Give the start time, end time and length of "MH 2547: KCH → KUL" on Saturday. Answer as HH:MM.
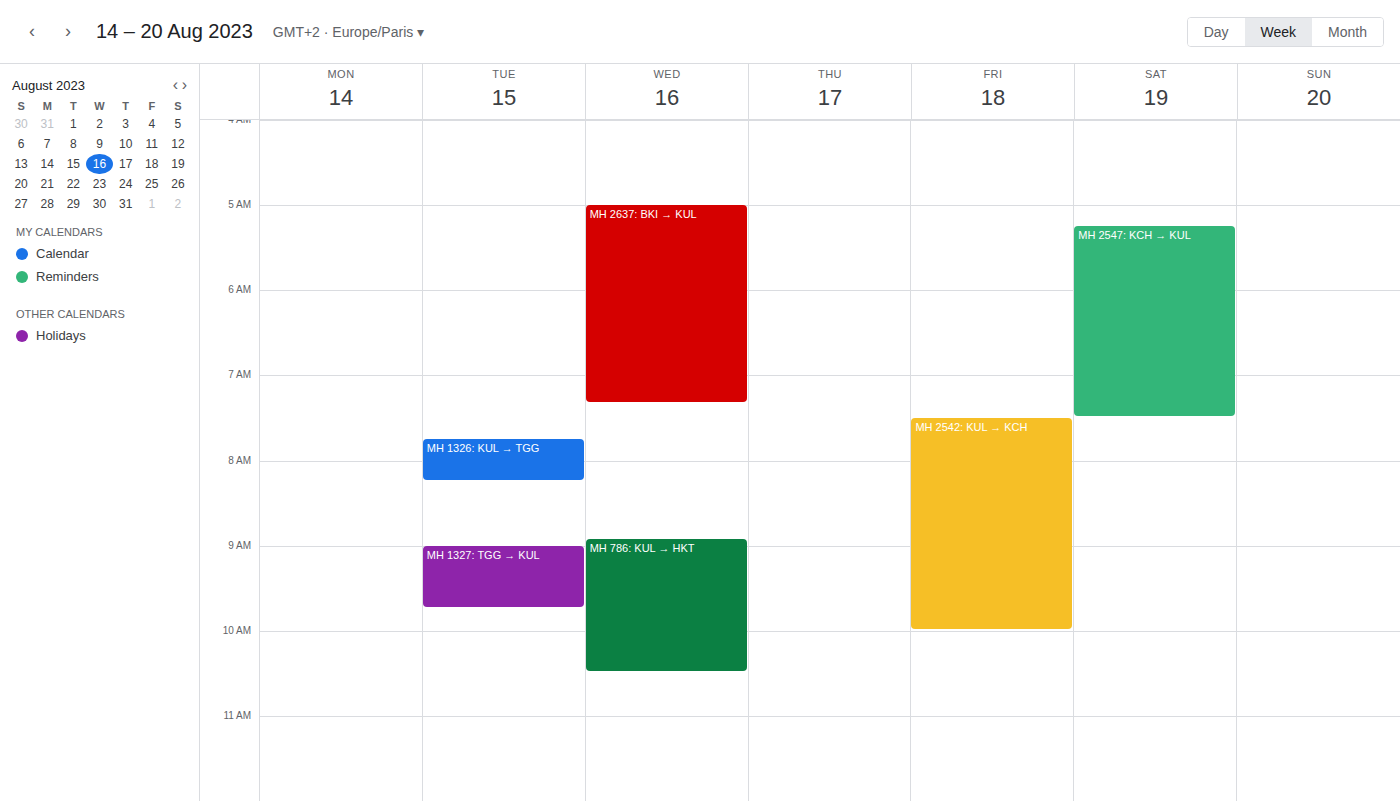
05:15 to 07:30, 2 hours 15 minutes